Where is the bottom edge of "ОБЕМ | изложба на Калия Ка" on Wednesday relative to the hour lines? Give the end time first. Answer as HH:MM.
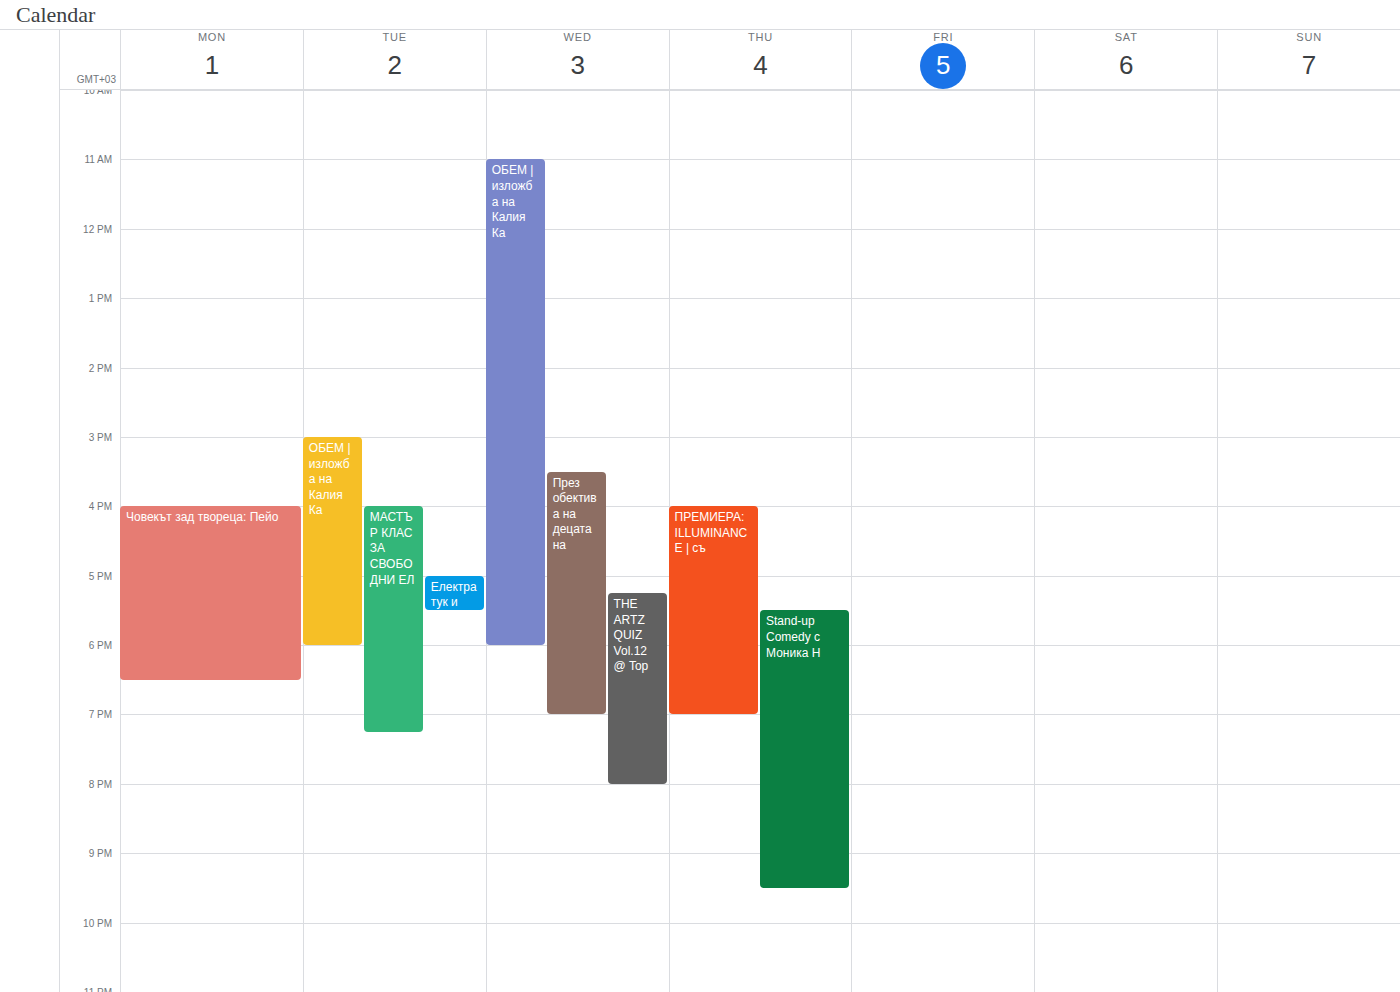
18:00 -- exactly on the 18:00 line.